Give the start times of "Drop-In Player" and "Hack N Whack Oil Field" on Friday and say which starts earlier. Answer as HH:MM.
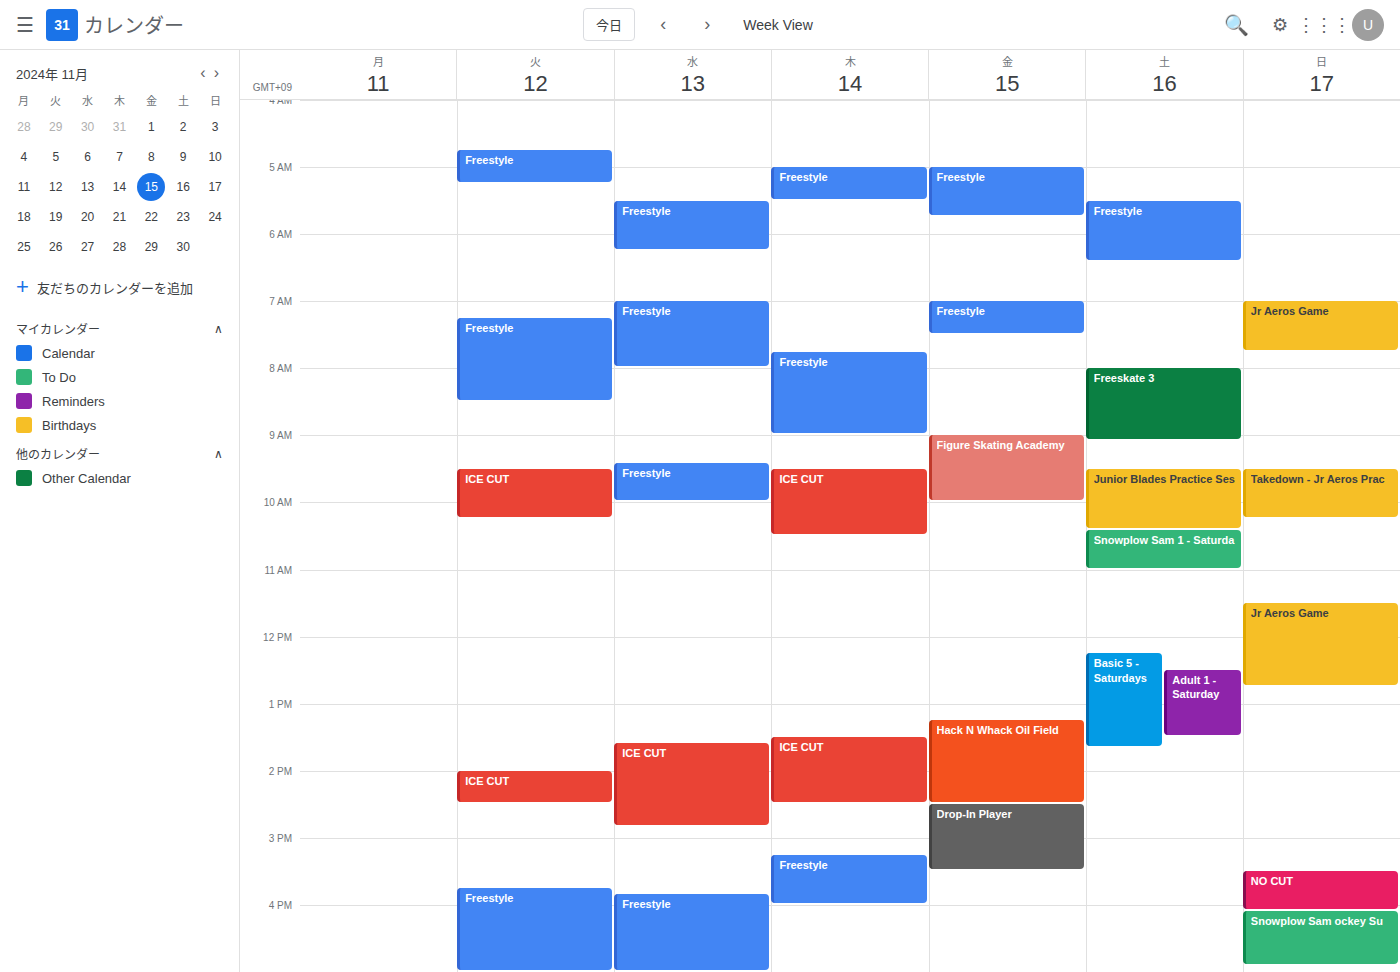
"Hack N Whack Oil Field" 13:15; "Drop-In Player" 14:30.